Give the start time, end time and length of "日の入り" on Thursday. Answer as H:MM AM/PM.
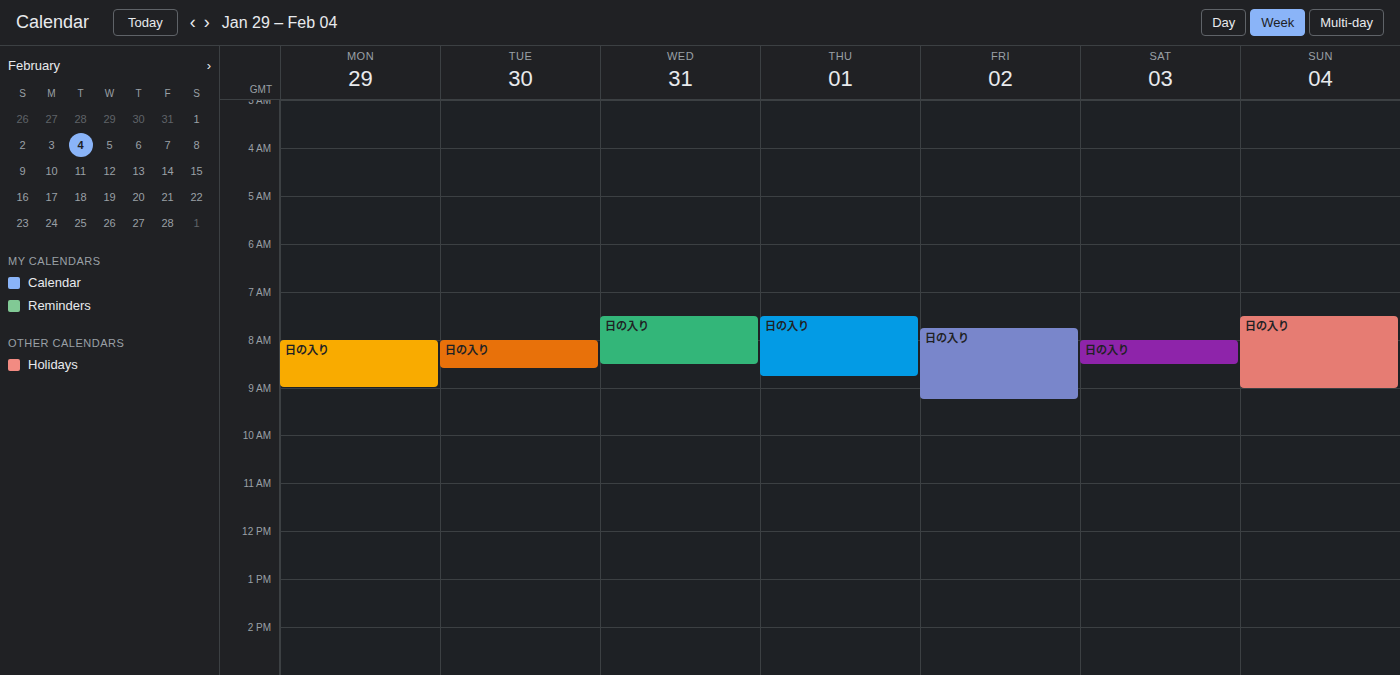
7:30 AM to 8:45 AM, 1 hour 15 minutes